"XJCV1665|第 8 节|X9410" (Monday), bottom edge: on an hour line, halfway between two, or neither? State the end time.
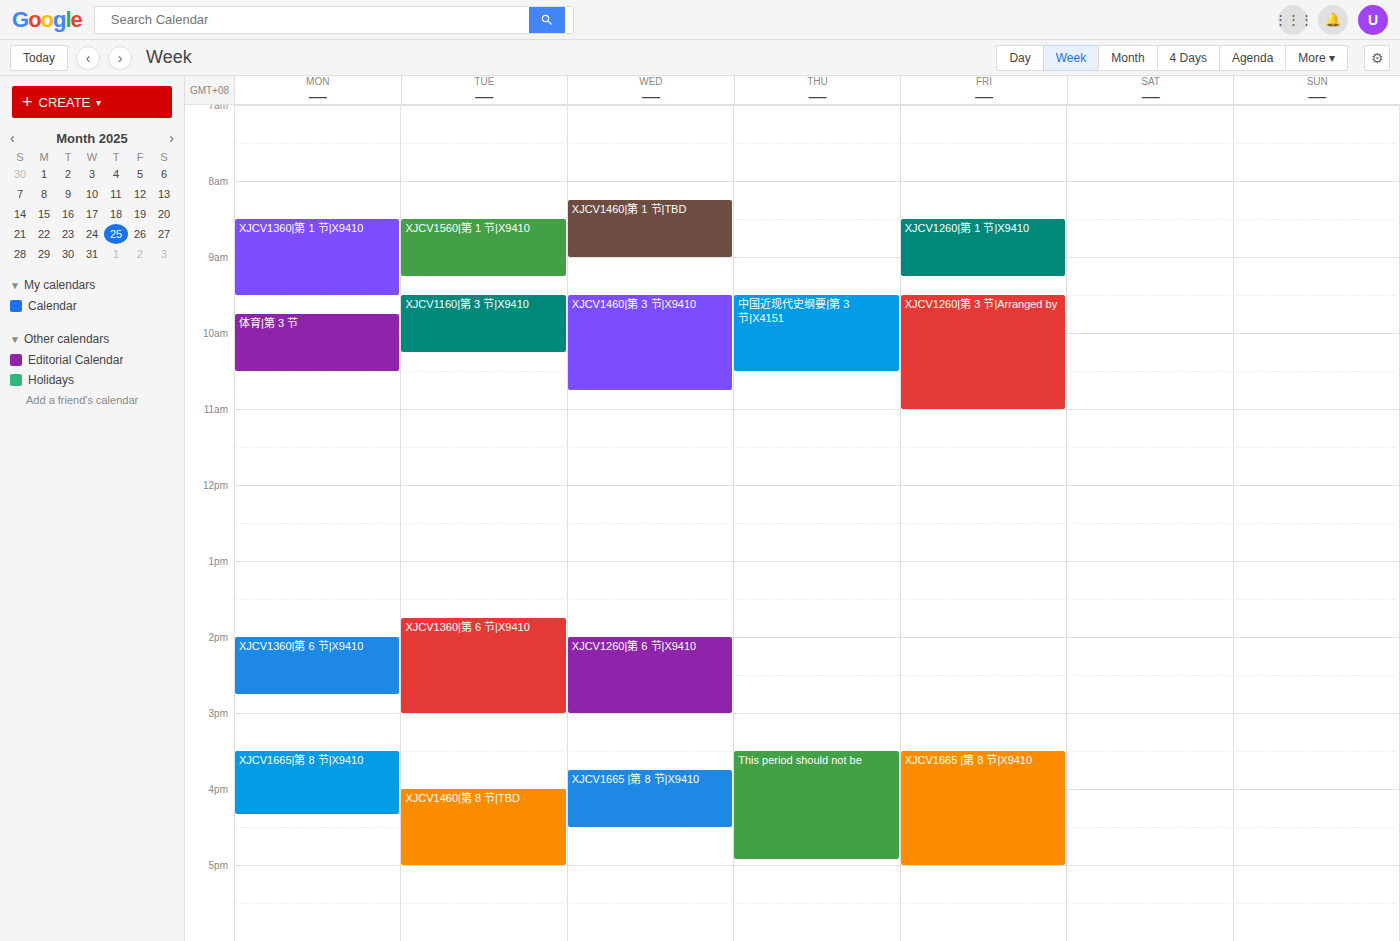
4:20 PM -- neither: 20 minutes below the 4 PM line and 40 minutes above the 5 PM line.